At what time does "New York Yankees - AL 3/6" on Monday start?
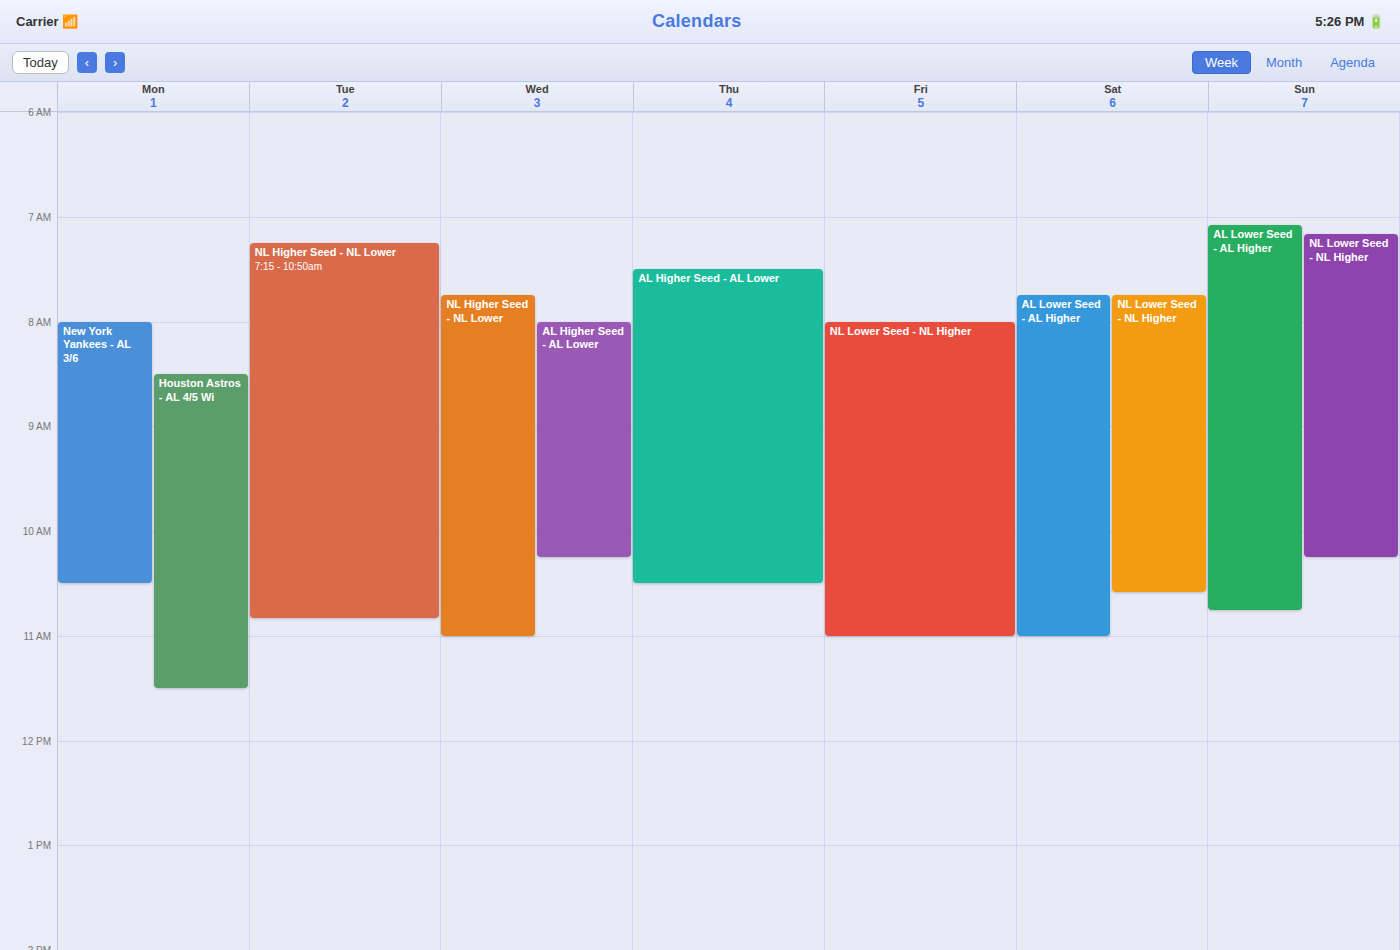
08:00